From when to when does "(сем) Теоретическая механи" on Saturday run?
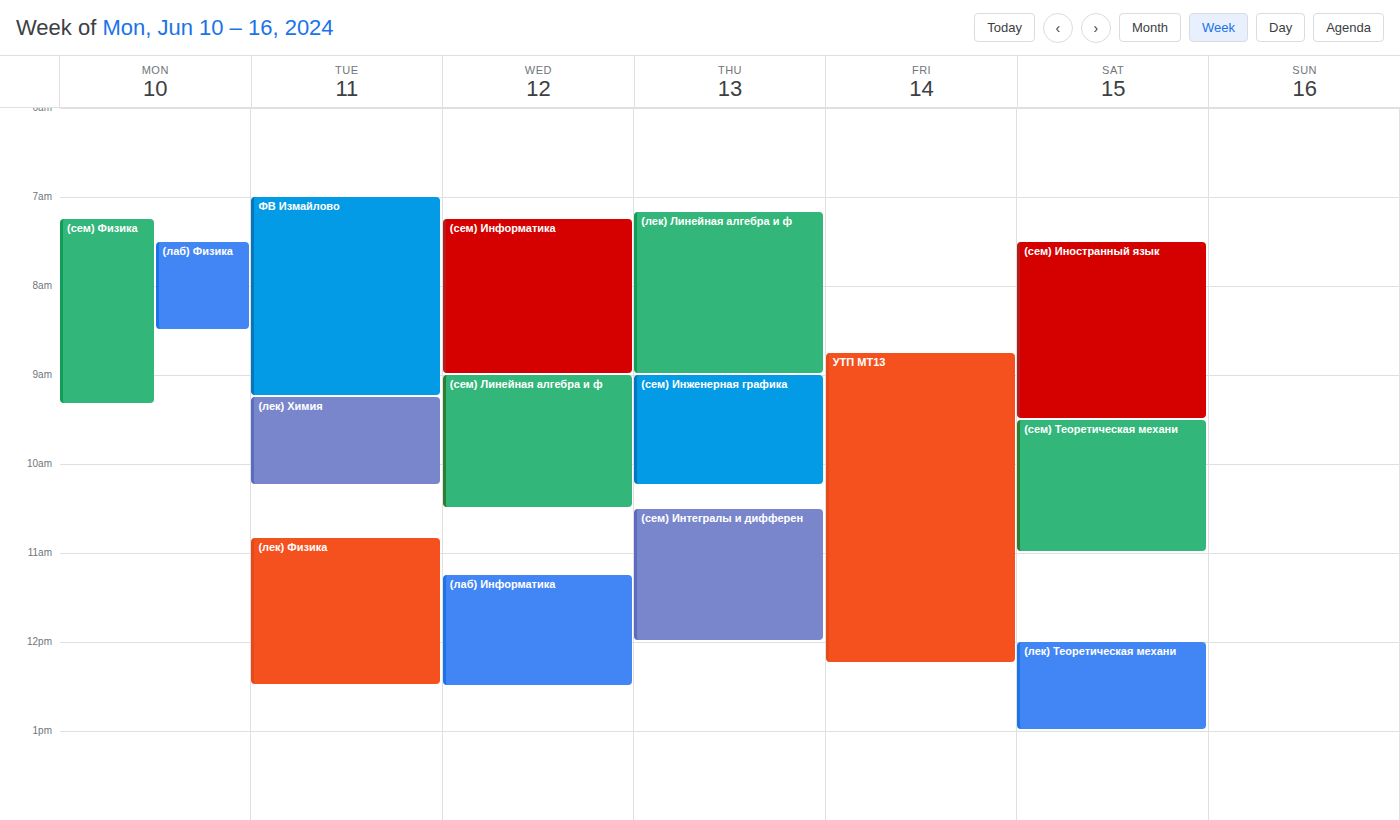
09:30 to 11:00